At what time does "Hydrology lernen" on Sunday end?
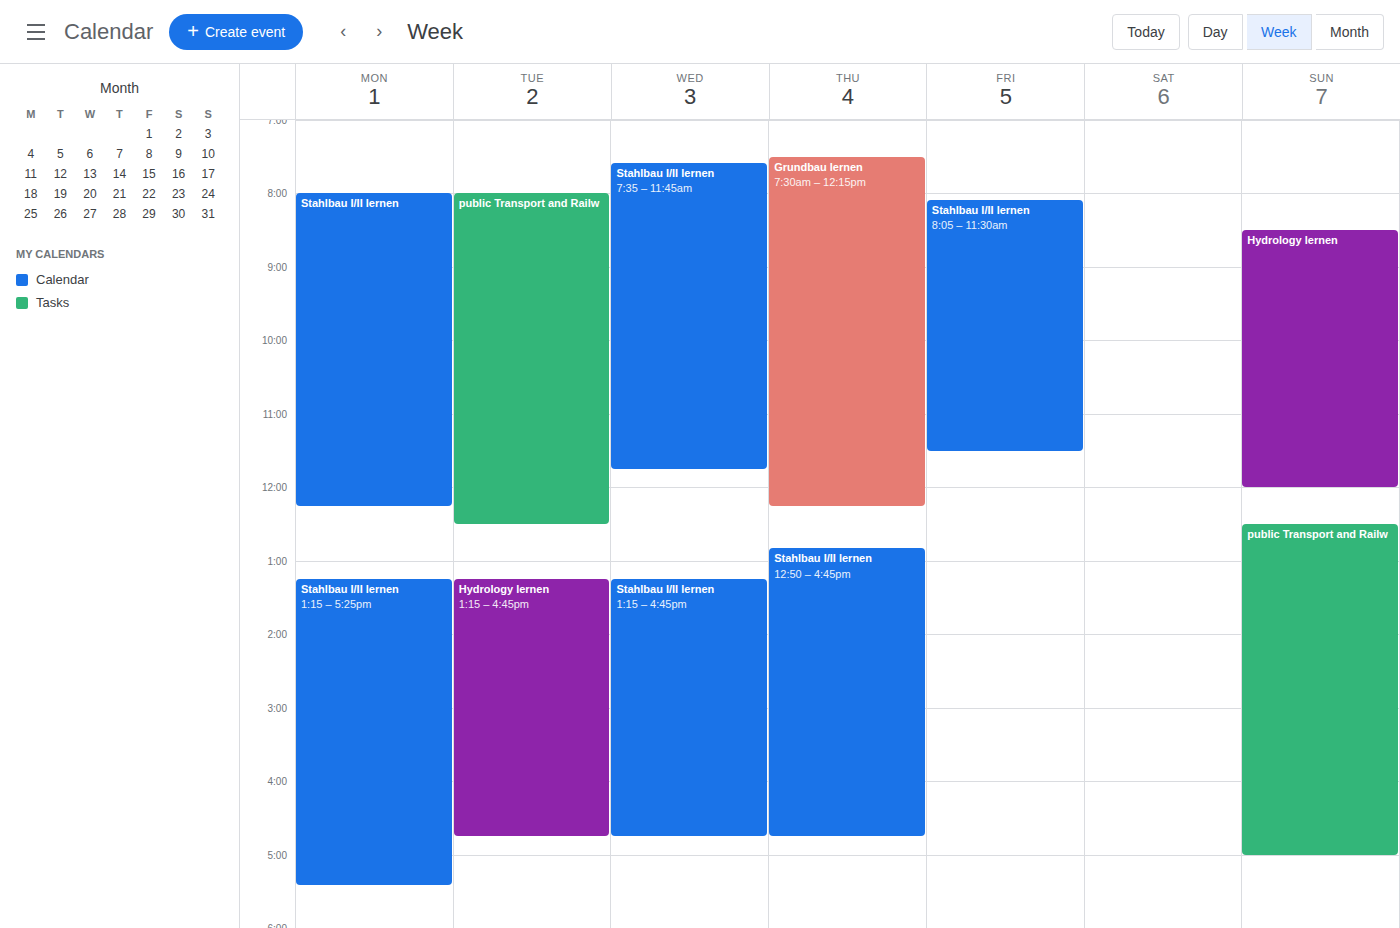
12:00 PM